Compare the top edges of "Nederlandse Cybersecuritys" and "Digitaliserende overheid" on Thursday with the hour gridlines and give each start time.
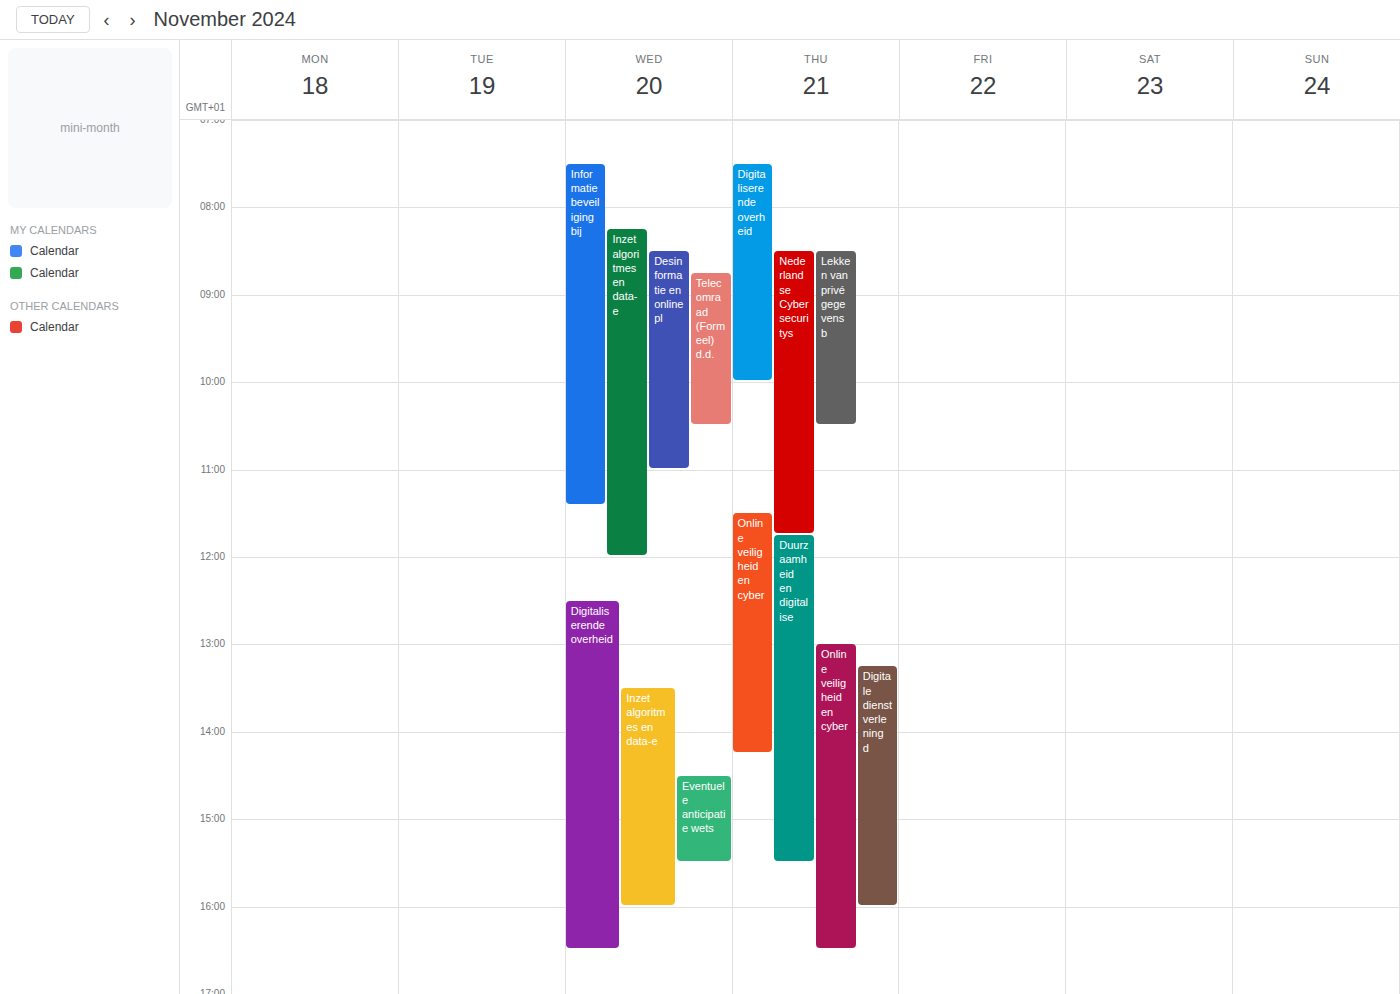
"Nederlandse Cybersecuritys": 8:30 AM, halfway between the 8 AM and 9 AM lines. "Digitaliserende overheid": 7:30 AM, halfway between the 7 AM and 8 AM lines.